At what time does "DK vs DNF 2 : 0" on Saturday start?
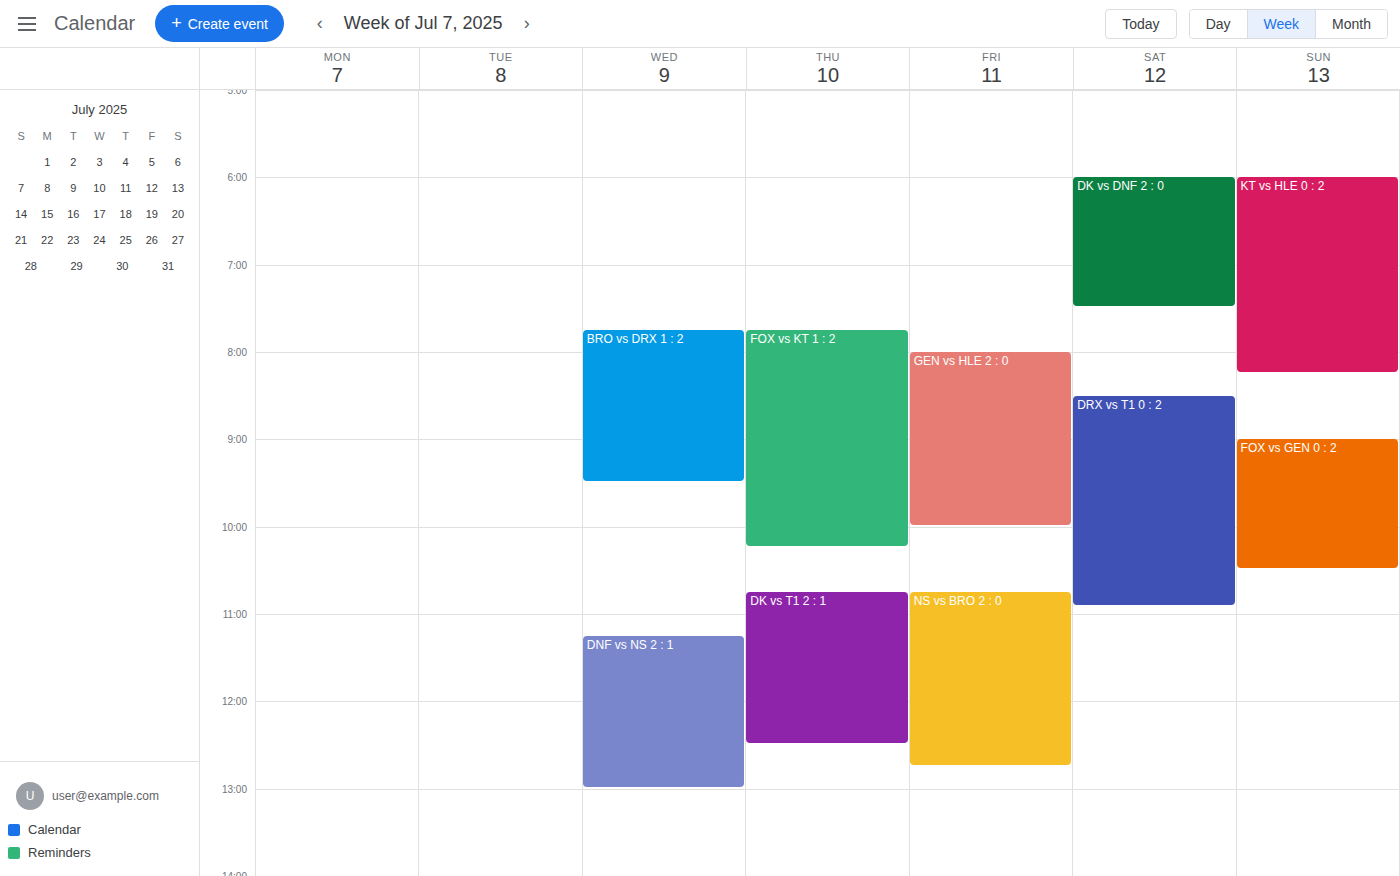
6:00 AM